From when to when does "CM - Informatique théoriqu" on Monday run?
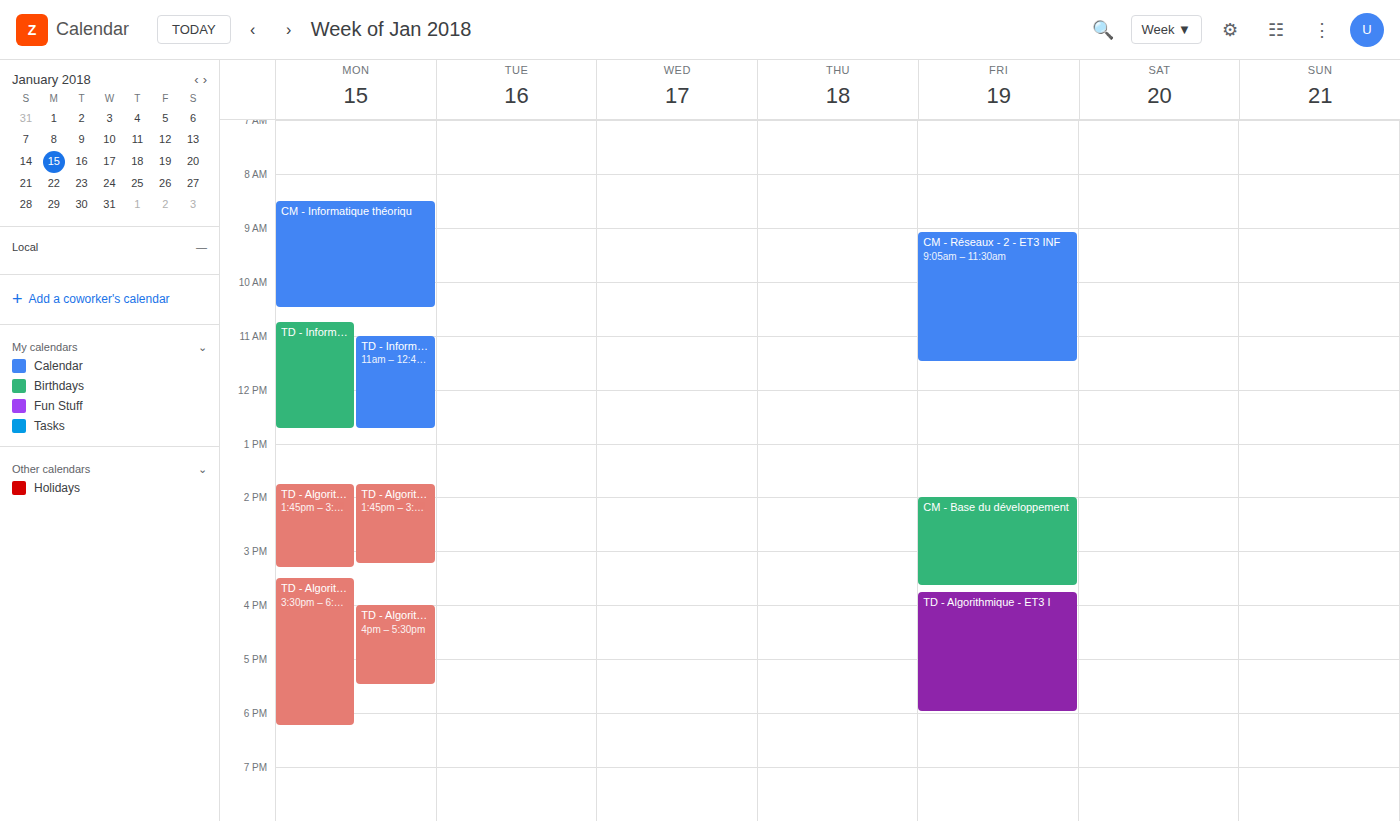
8:30 AM to 10:30 AM